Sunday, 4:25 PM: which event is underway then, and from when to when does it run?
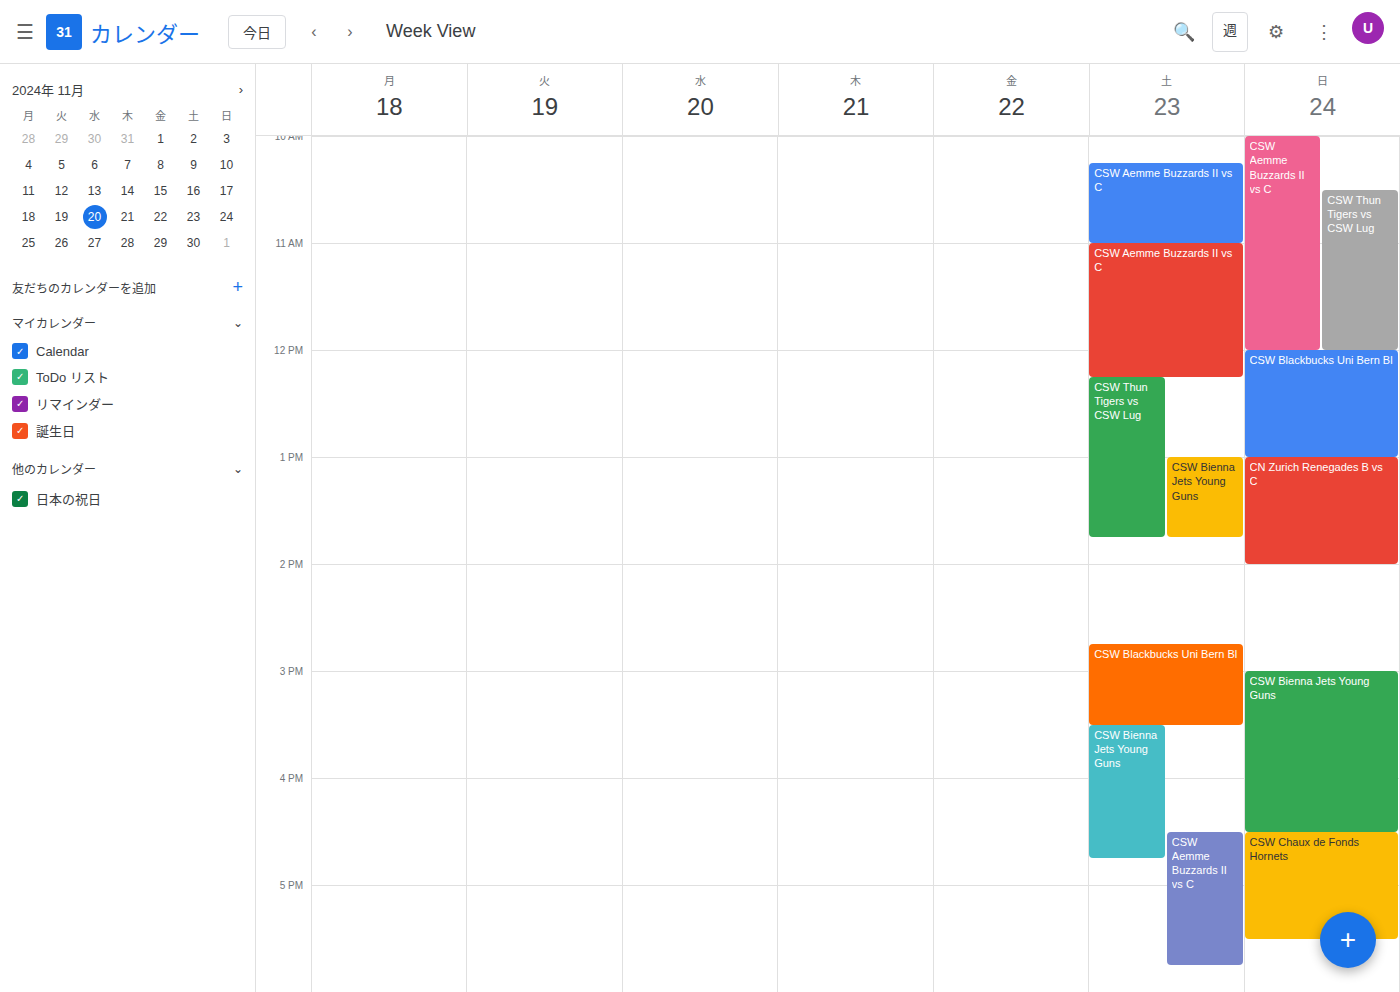
"CSW Bienna Jets Young Guns", 3:00 PM to 4:30 PM